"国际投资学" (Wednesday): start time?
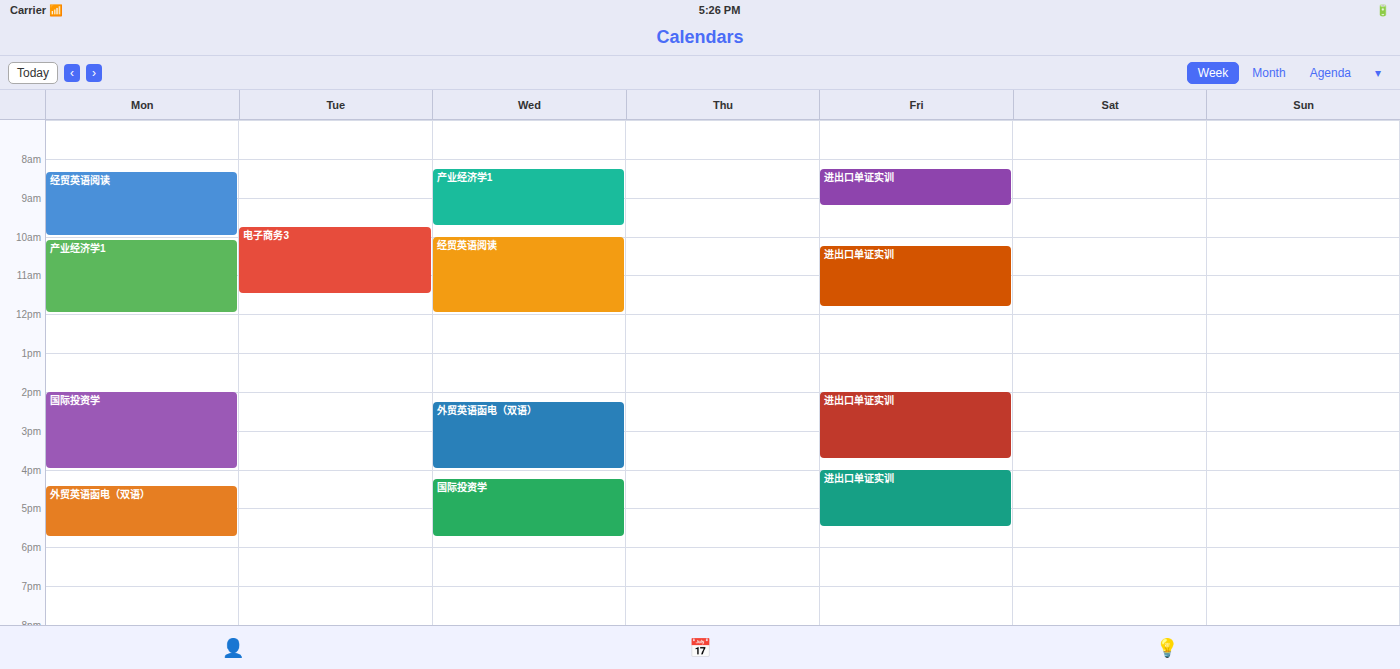
4:15 PM